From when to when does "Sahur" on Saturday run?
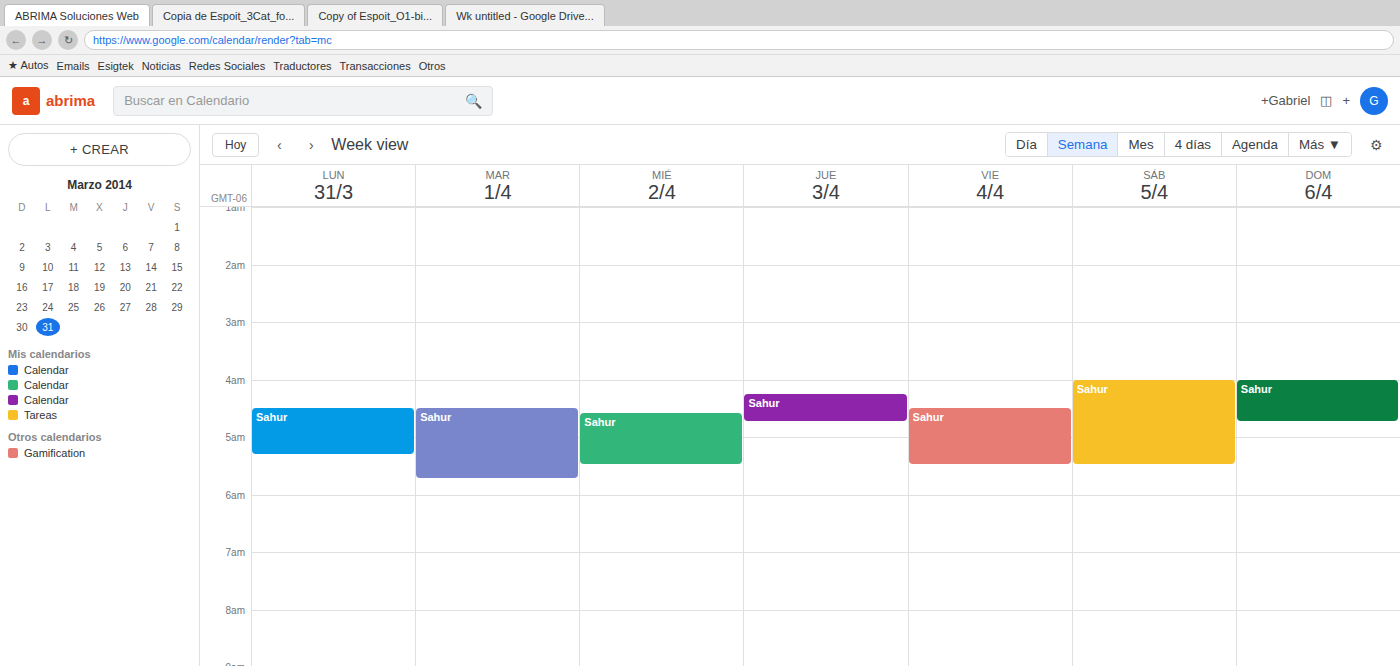
4:00 AM to 5:30 AM